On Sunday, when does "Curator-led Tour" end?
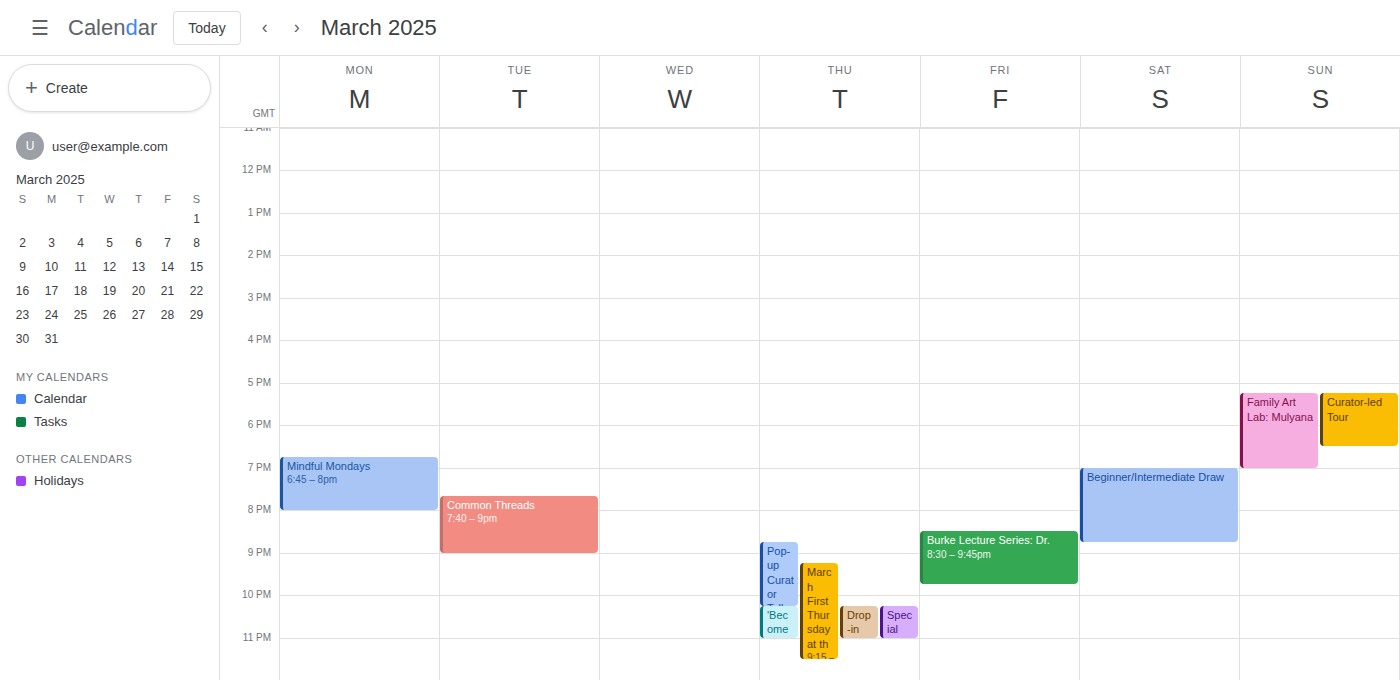
6:30 PM